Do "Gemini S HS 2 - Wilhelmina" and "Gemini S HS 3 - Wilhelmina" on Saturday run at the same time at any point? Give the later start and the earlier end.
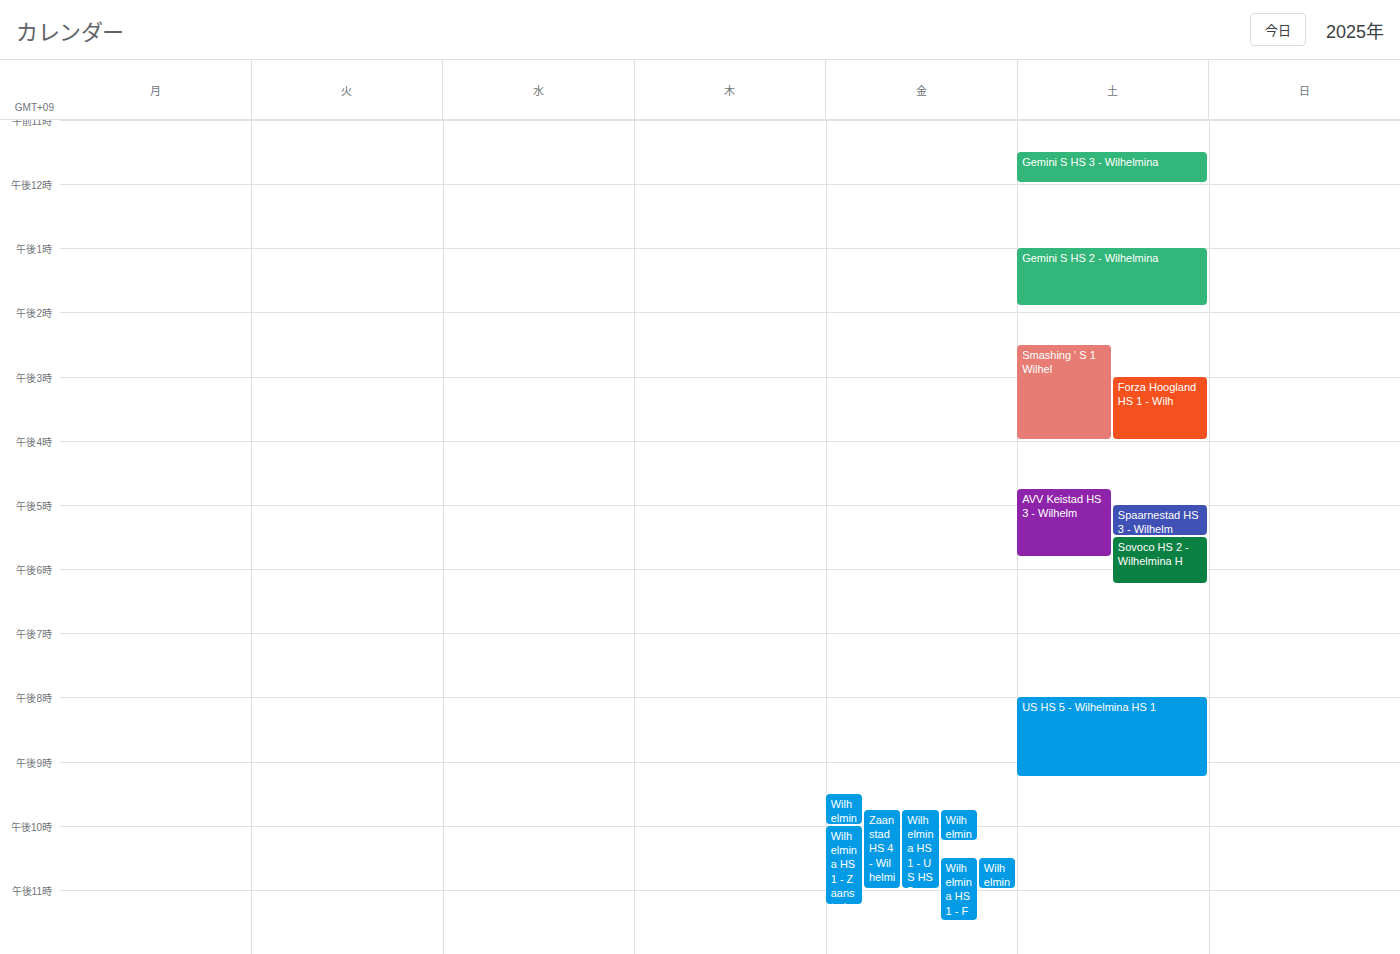
"Gemini S HS 3 - Wilhelmina" ends at 12:00 and "Gemini S HS 2 - Wilhelmina" starts at 13:00 -- no overlap.